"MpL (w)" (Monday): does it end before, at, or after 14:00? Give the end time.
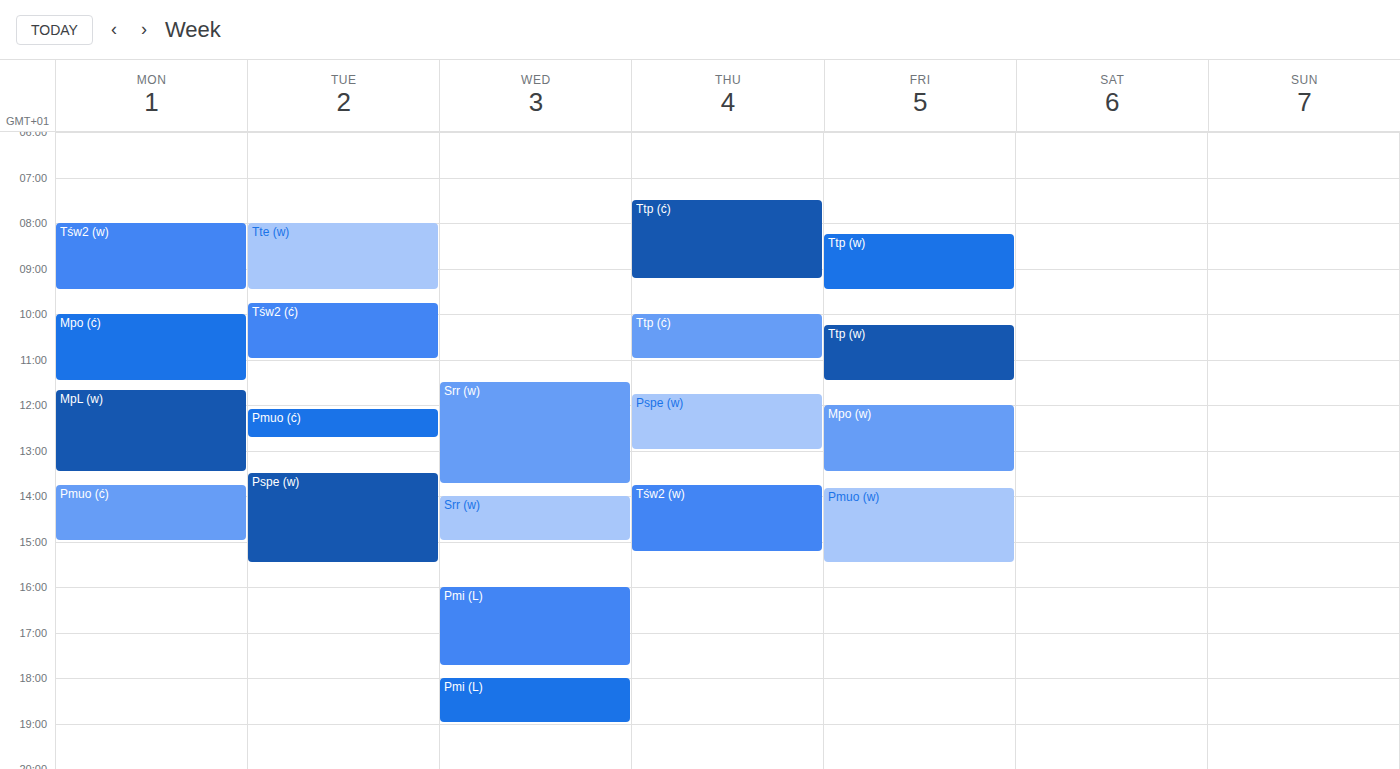
13:30 -- before 14:00, 30 minutes above the 14:00 line.